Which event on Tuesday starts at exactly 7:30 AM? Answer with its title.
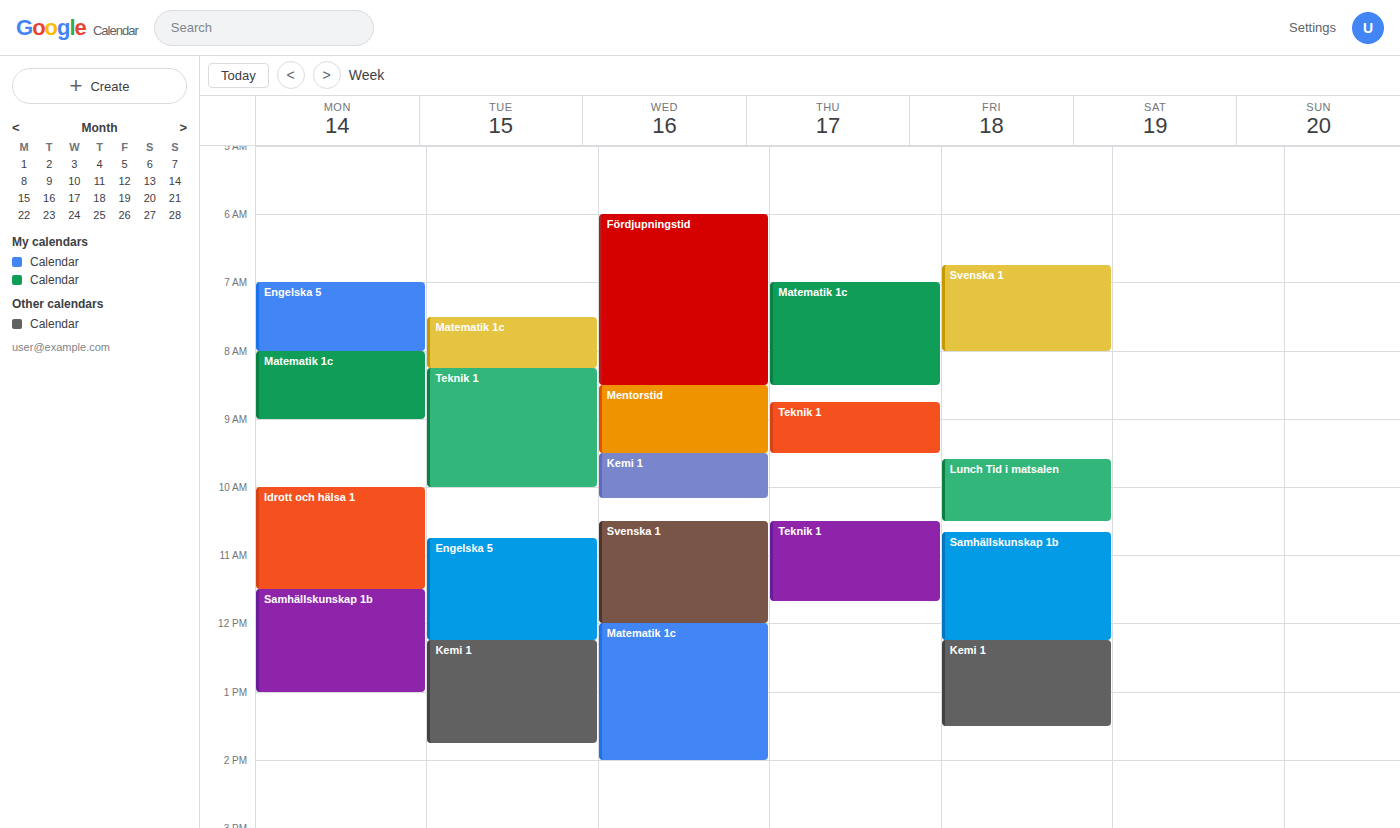
"Matematik 1c"